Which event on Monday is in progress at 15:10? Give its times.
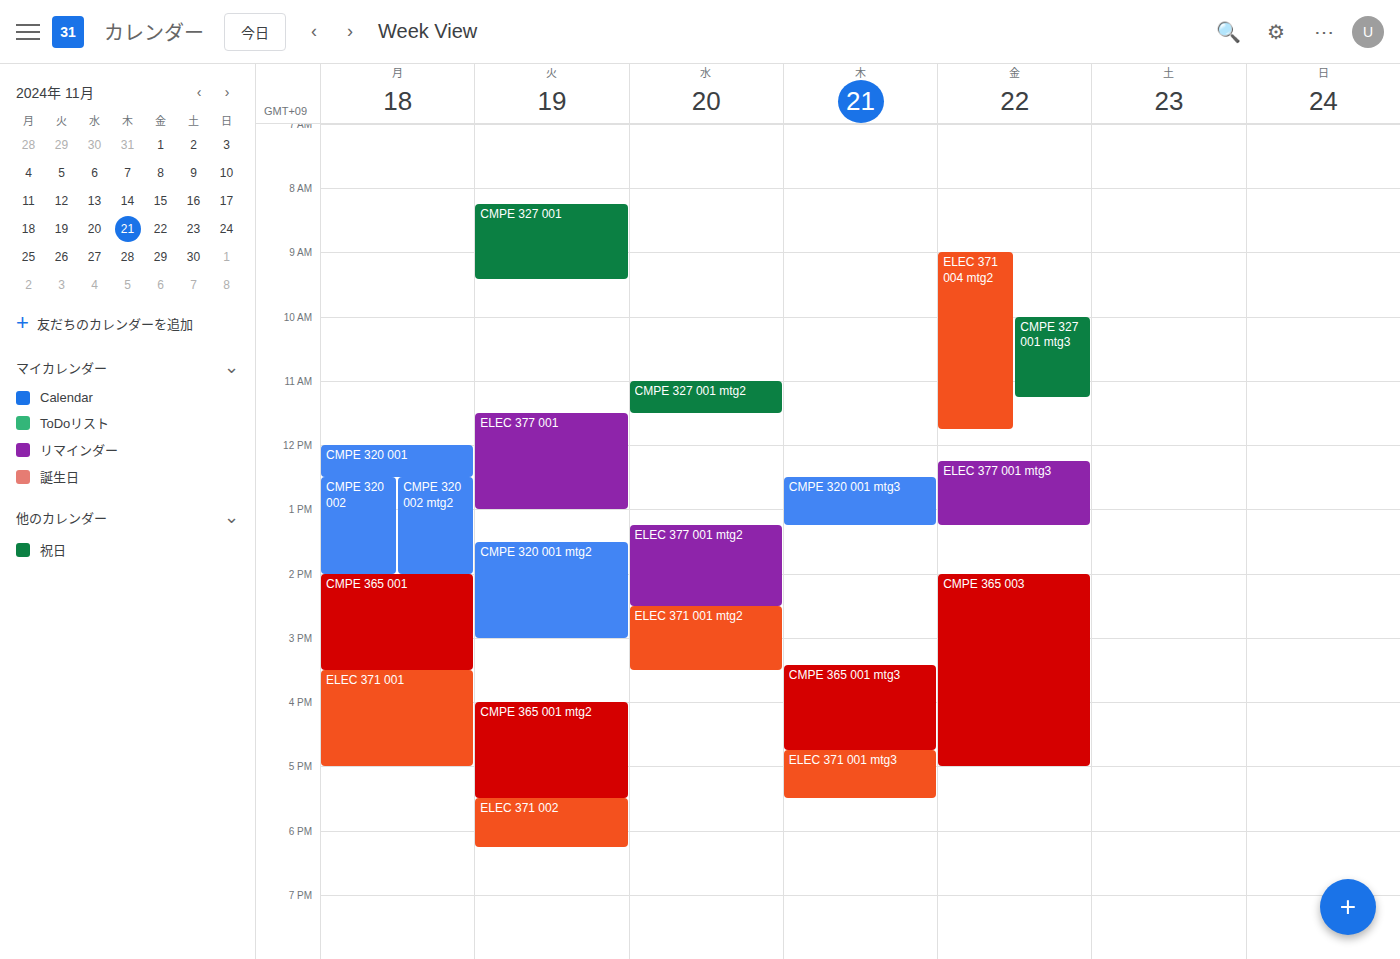
"CMPE 365 001", 14:00 to 15:30